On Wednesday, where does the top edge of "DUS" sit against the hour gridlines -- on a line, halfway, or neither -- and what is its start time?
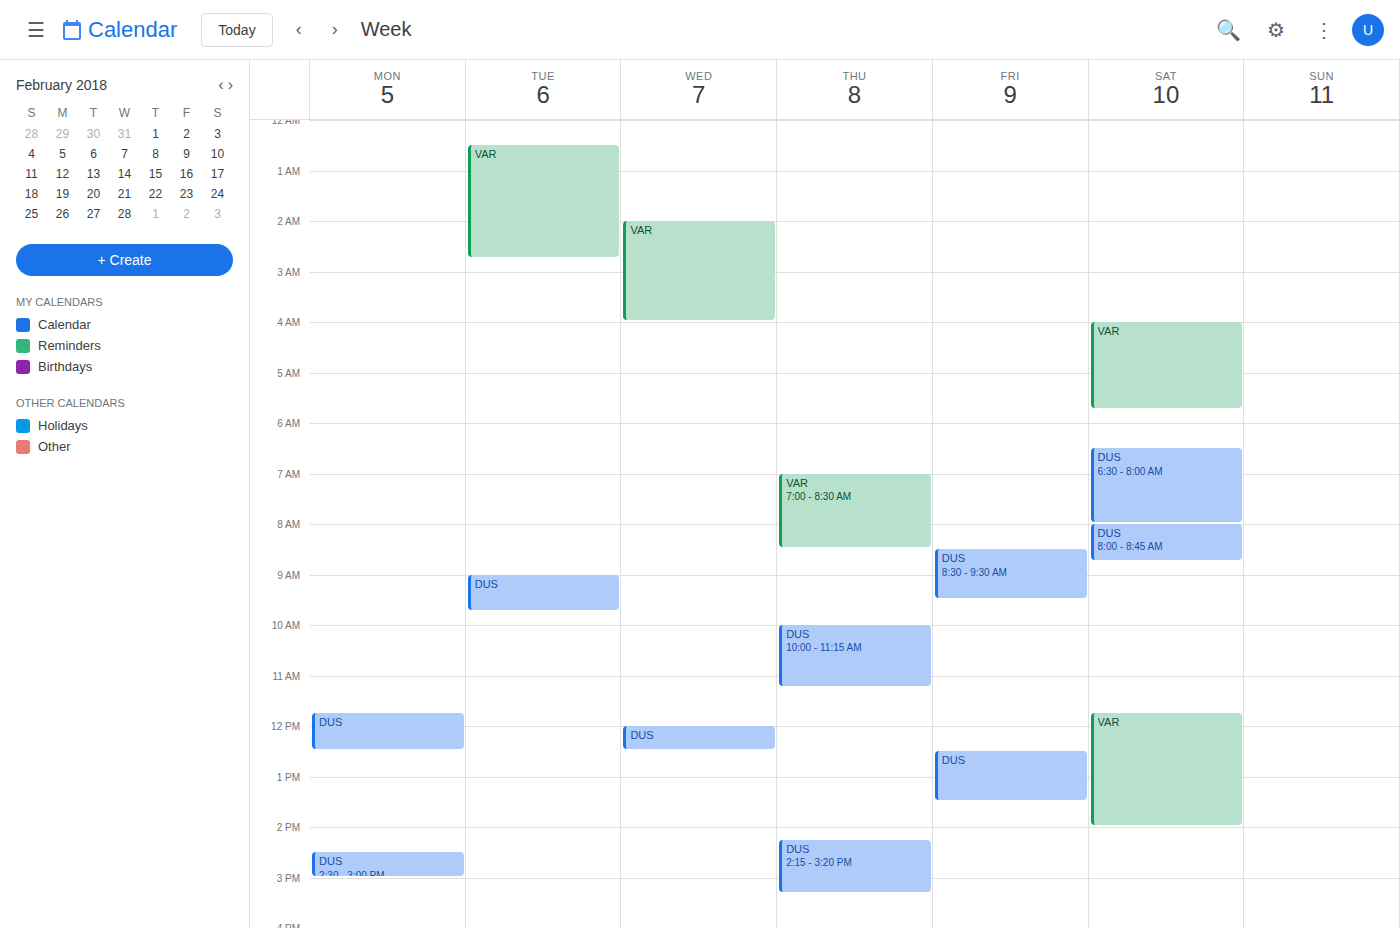
12:00 -- exactly on the 12:00 line.